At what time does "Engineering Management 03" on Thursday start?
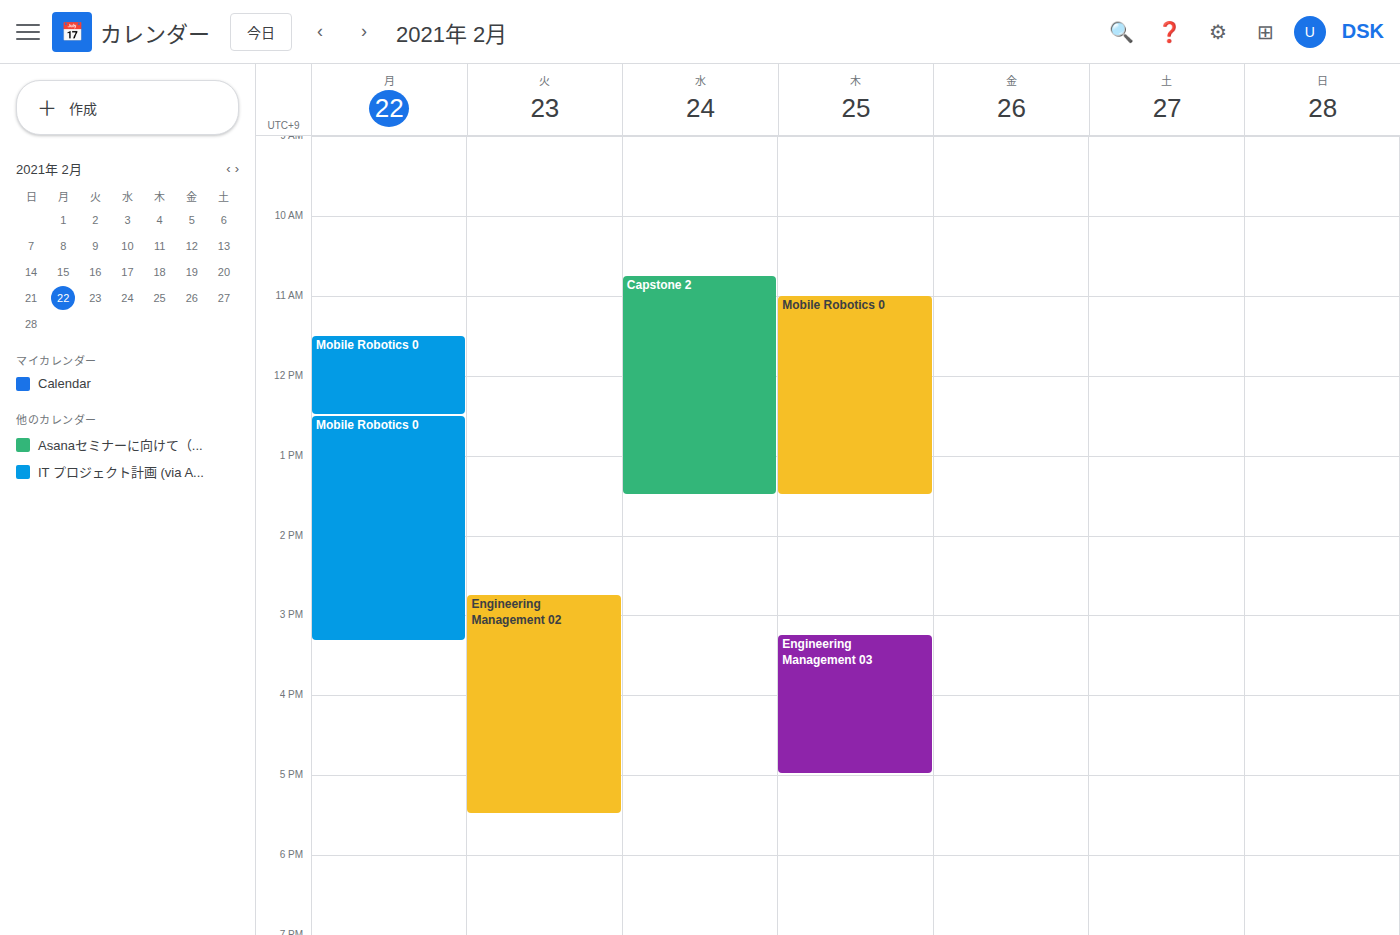
3:15 PM